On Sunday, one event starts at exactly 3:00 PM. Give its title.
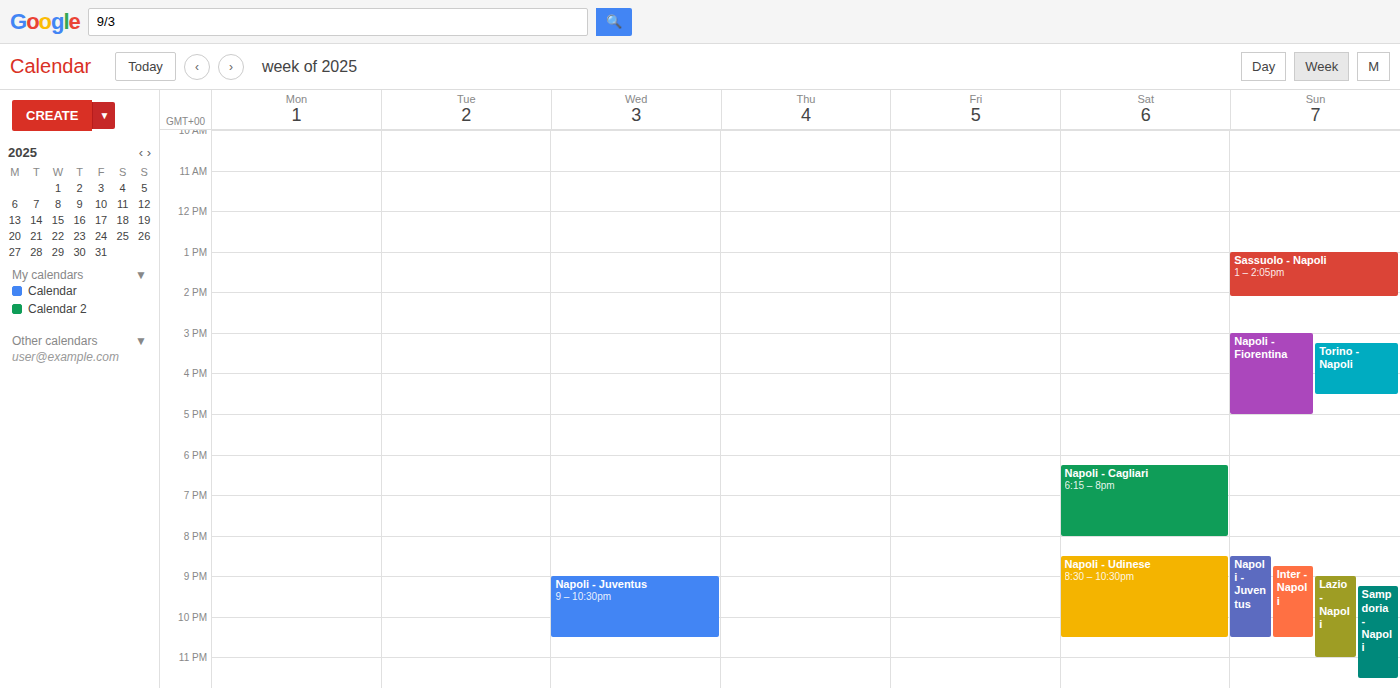
"Napoli - Fiorentina"